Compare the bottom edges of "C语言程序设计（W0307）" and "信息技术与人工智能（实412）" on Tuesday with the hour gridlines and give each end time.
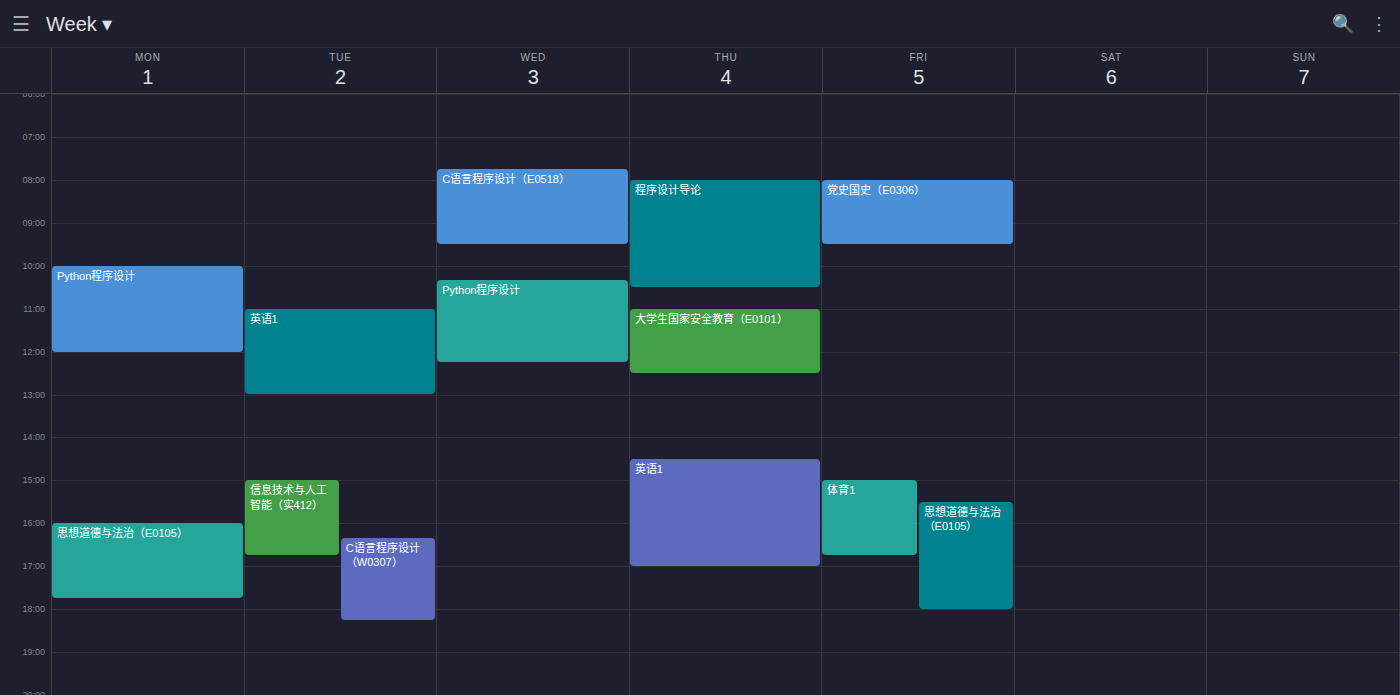
"C语言程序设计（W0307）": 6:15 PM, neither: a quarter of the way from the 6 PM line to the 7 PM line. "信息技术与人工智能（实412）": 4:45 PM, neither: three quarters of the way from the 4 PM line to the 5 PM line.